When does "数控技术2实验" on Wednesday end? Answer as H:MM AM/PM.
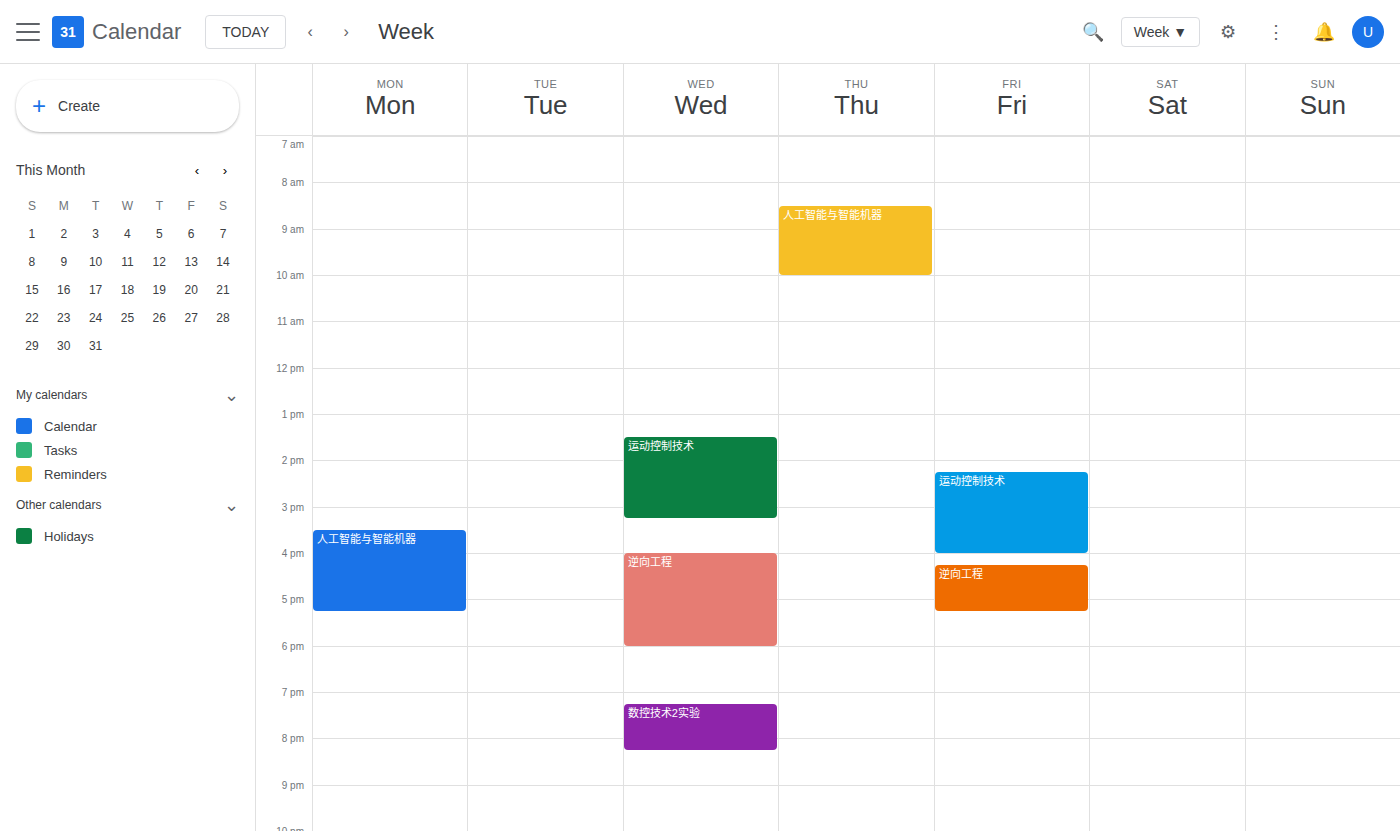
8:15 PM